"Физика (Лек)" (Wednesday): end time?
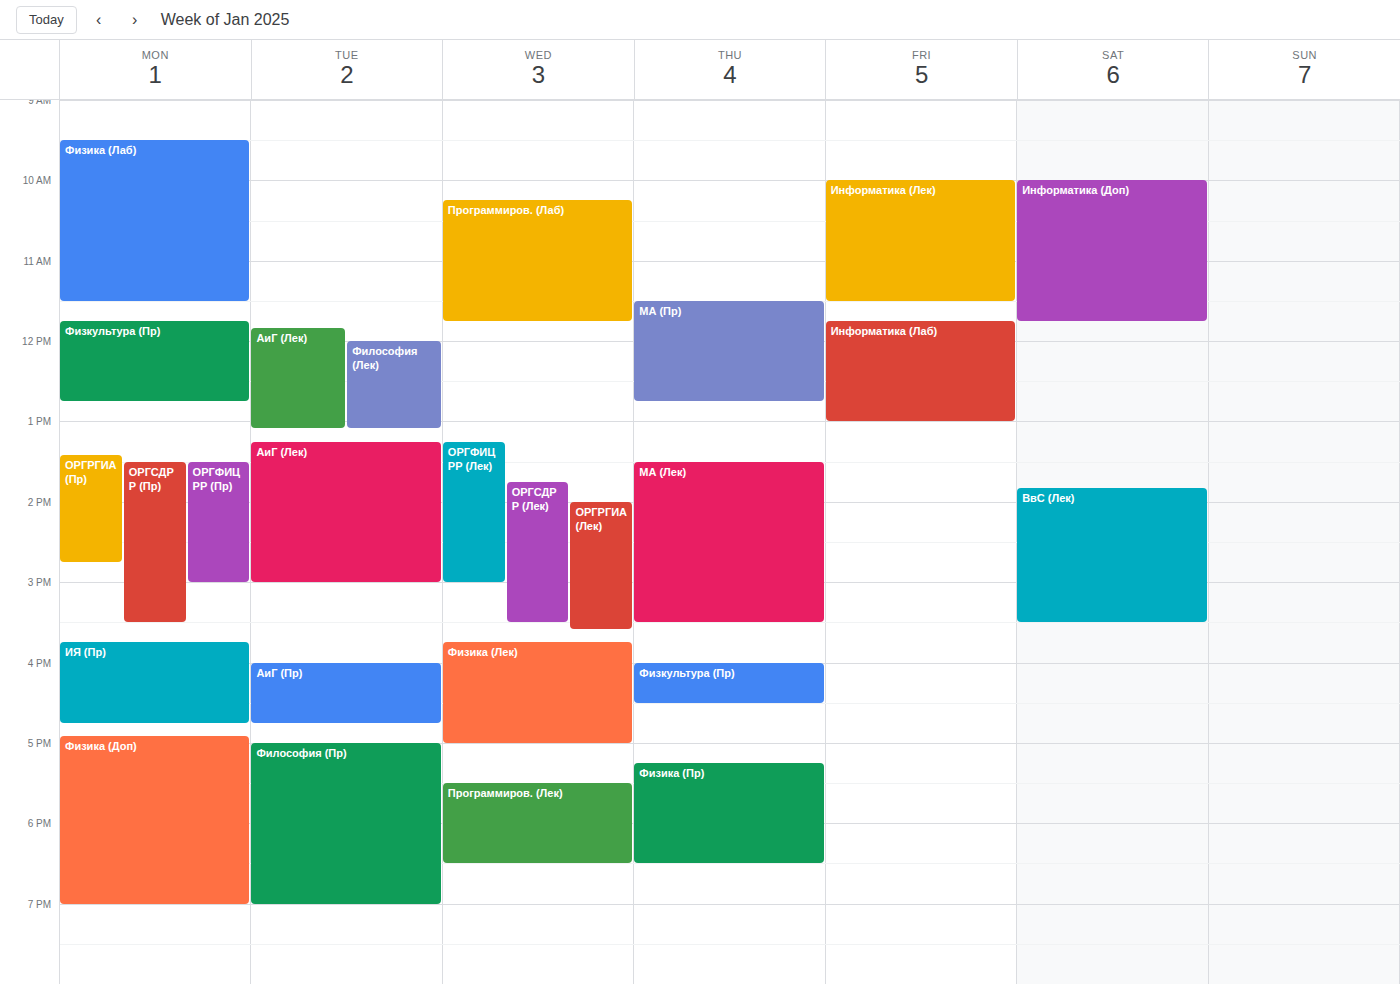
5:00 PM